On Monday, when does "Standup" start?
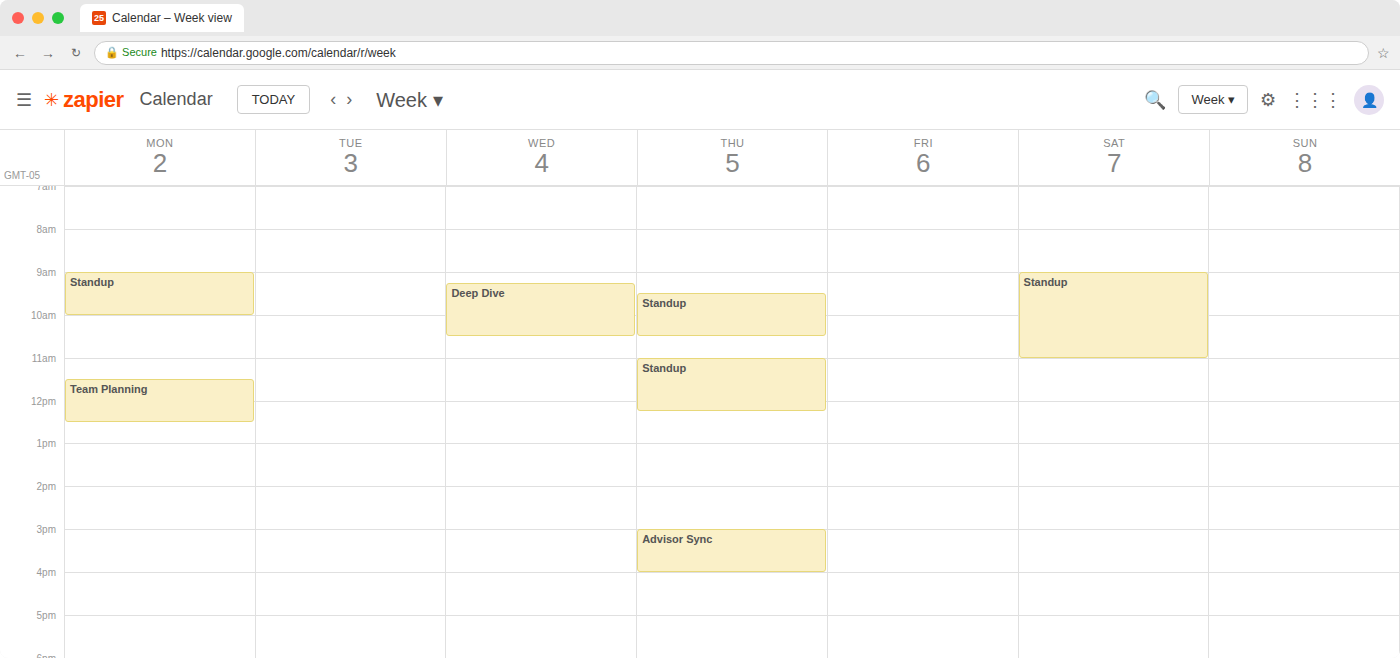
9:00 AM